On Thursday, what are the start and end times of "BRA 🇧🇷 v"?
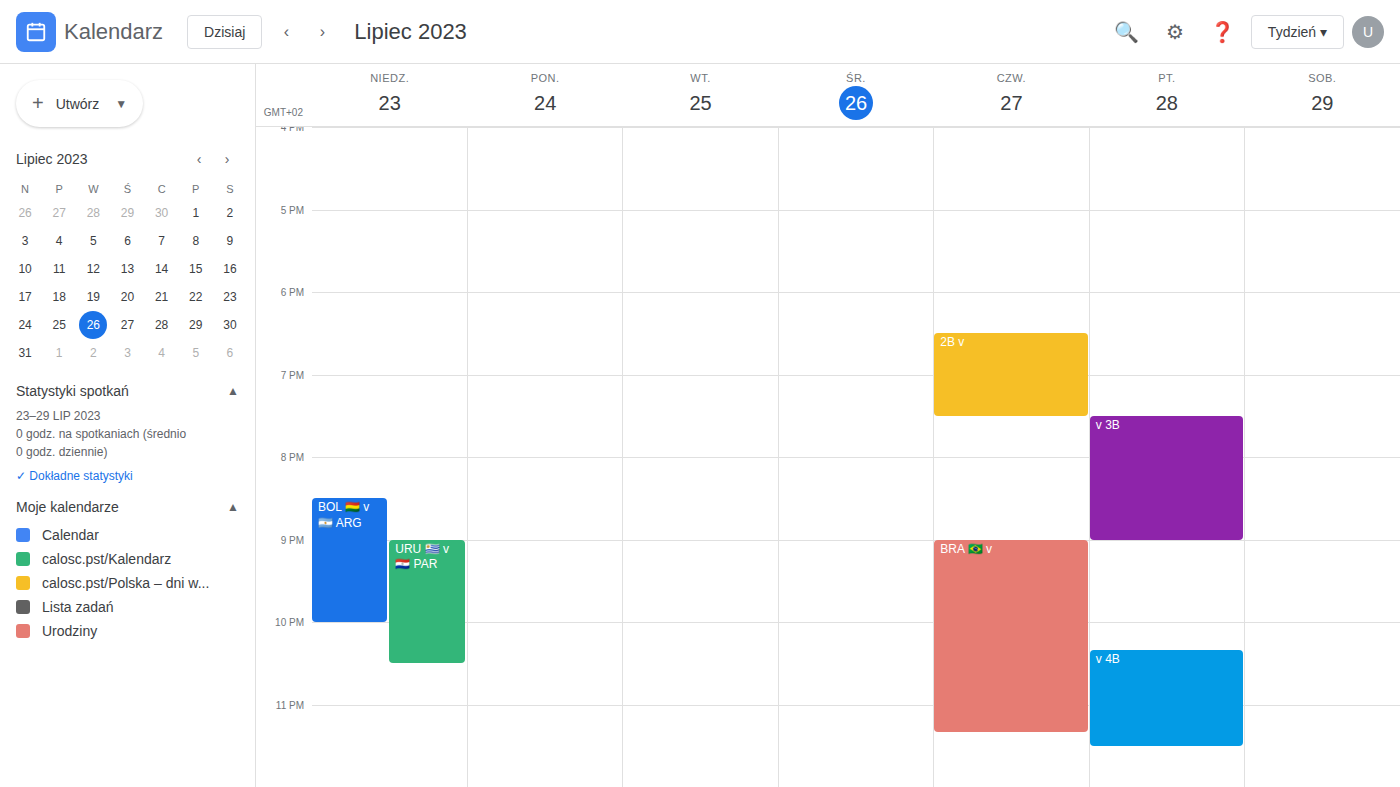
21:00 to 23:20